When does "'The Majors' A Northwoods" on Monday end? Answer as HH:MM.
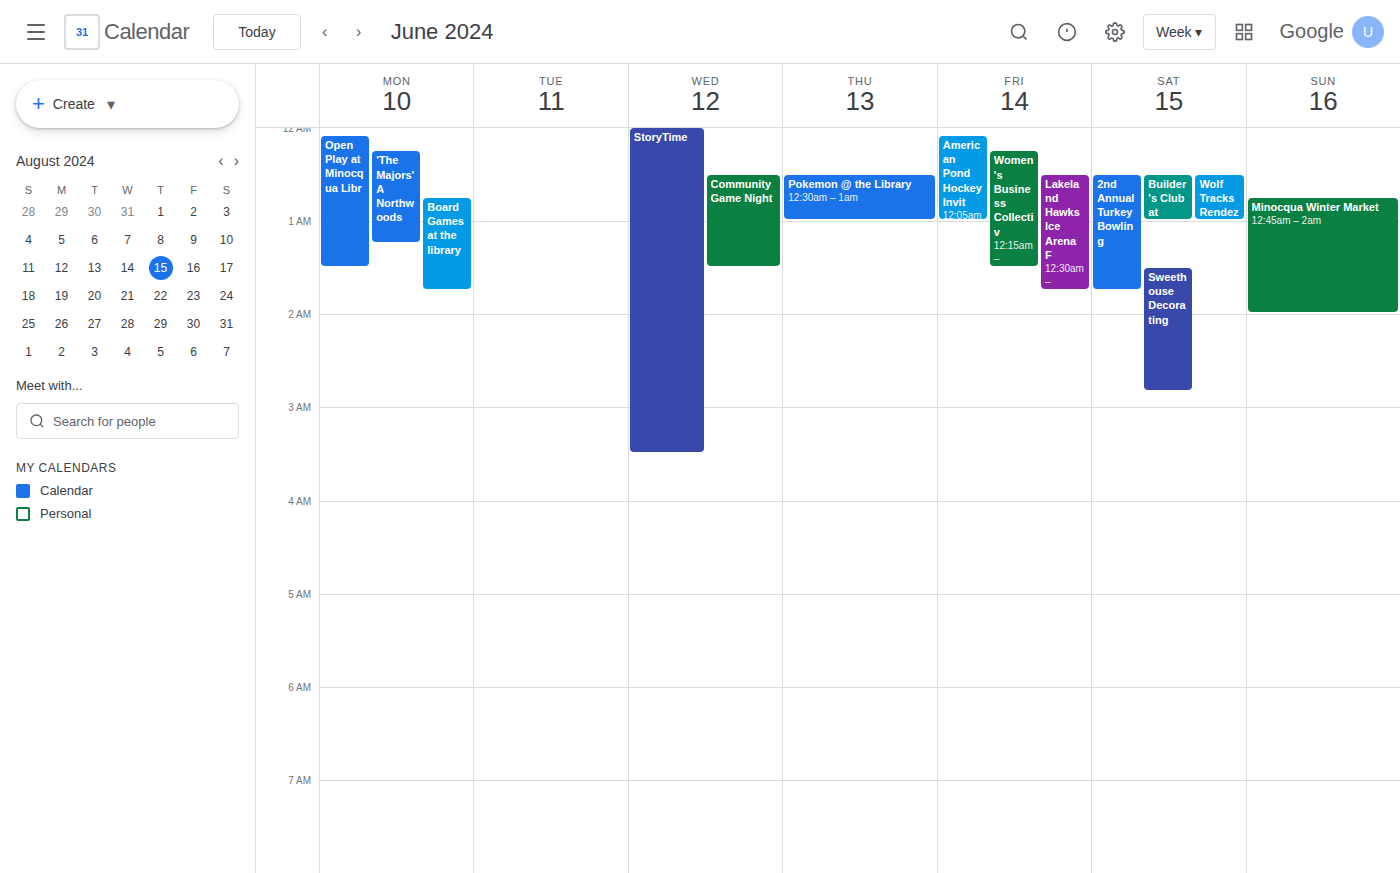
01:15